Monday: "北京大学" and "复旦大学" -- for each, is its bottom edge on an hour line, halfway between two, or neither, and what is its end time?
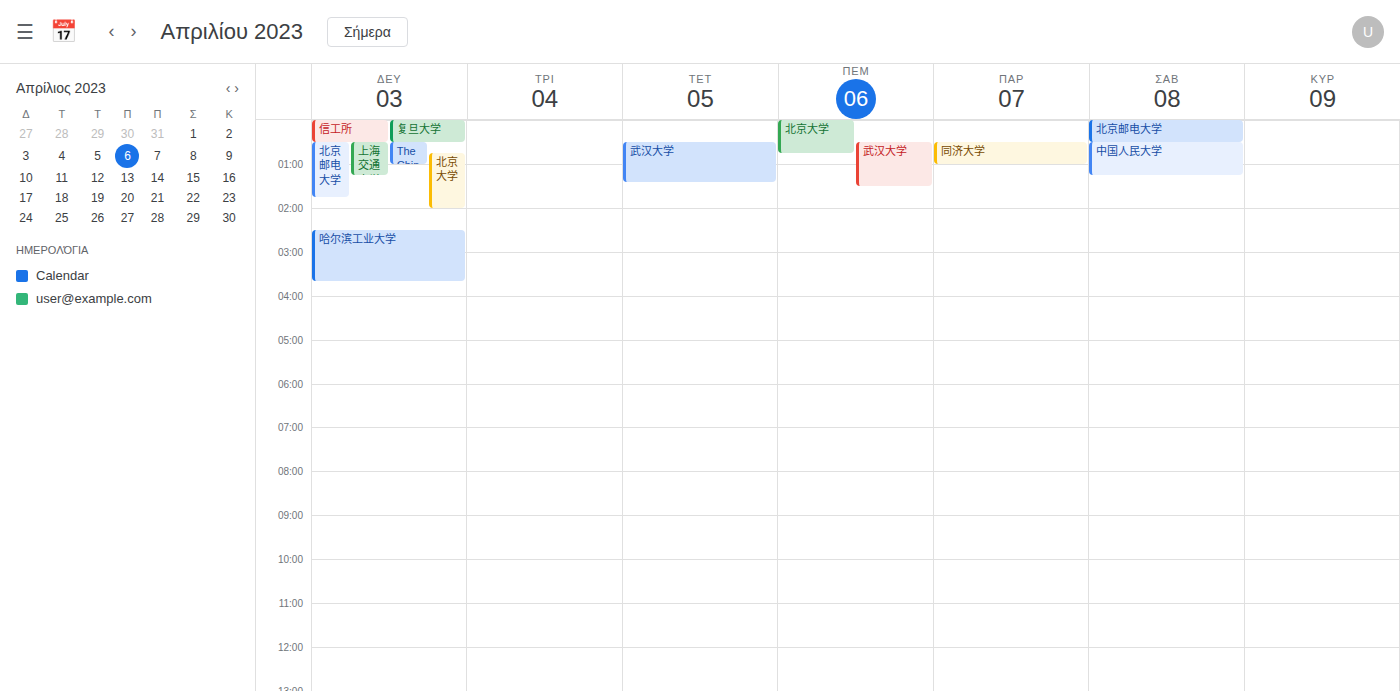
"北京大学": 02:00, exactly on the 02:00 line. "复旦大学": 00:30, halfway between the 00:00 and 01:00 lines.